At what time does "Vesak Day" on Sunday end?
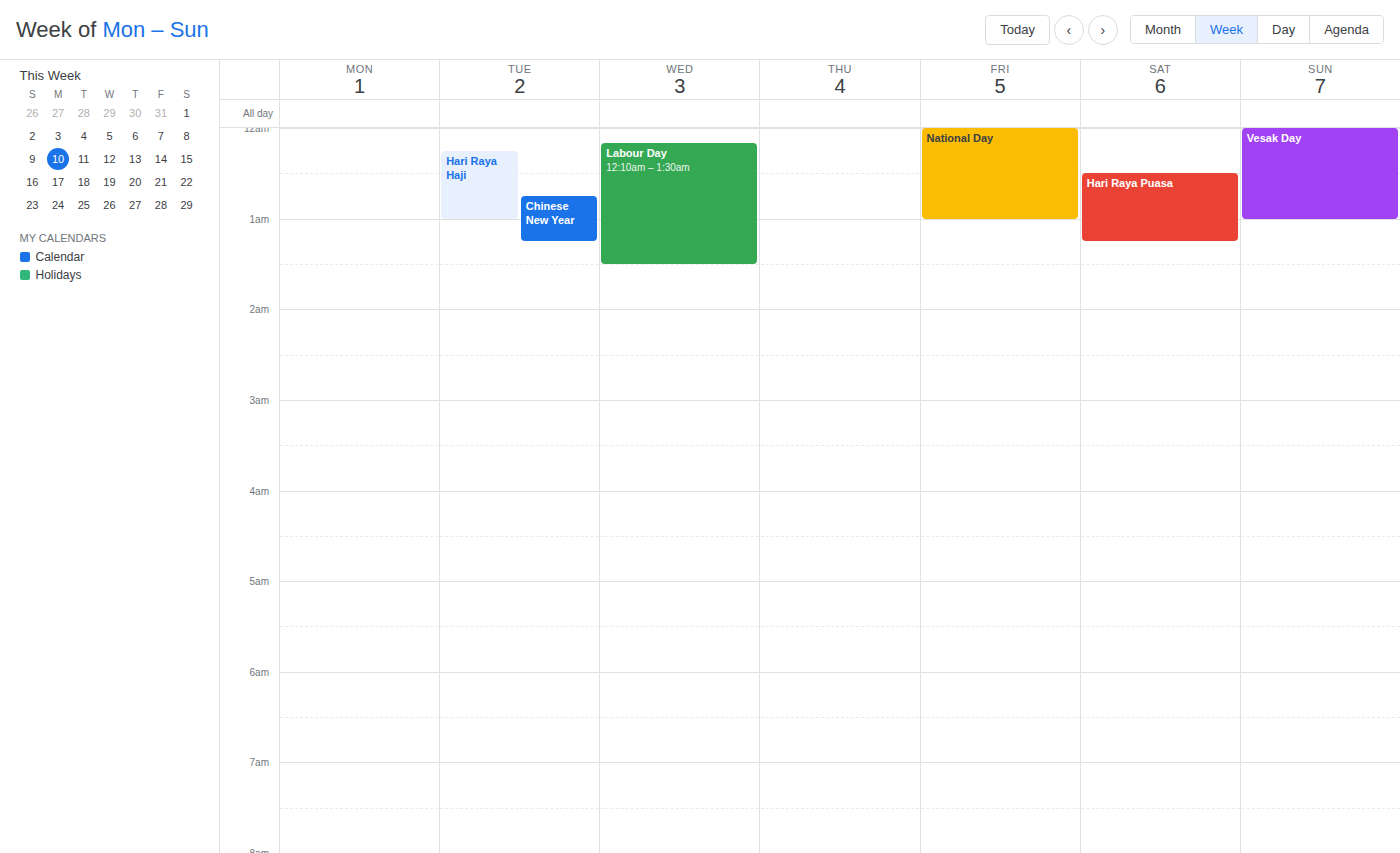
01:00